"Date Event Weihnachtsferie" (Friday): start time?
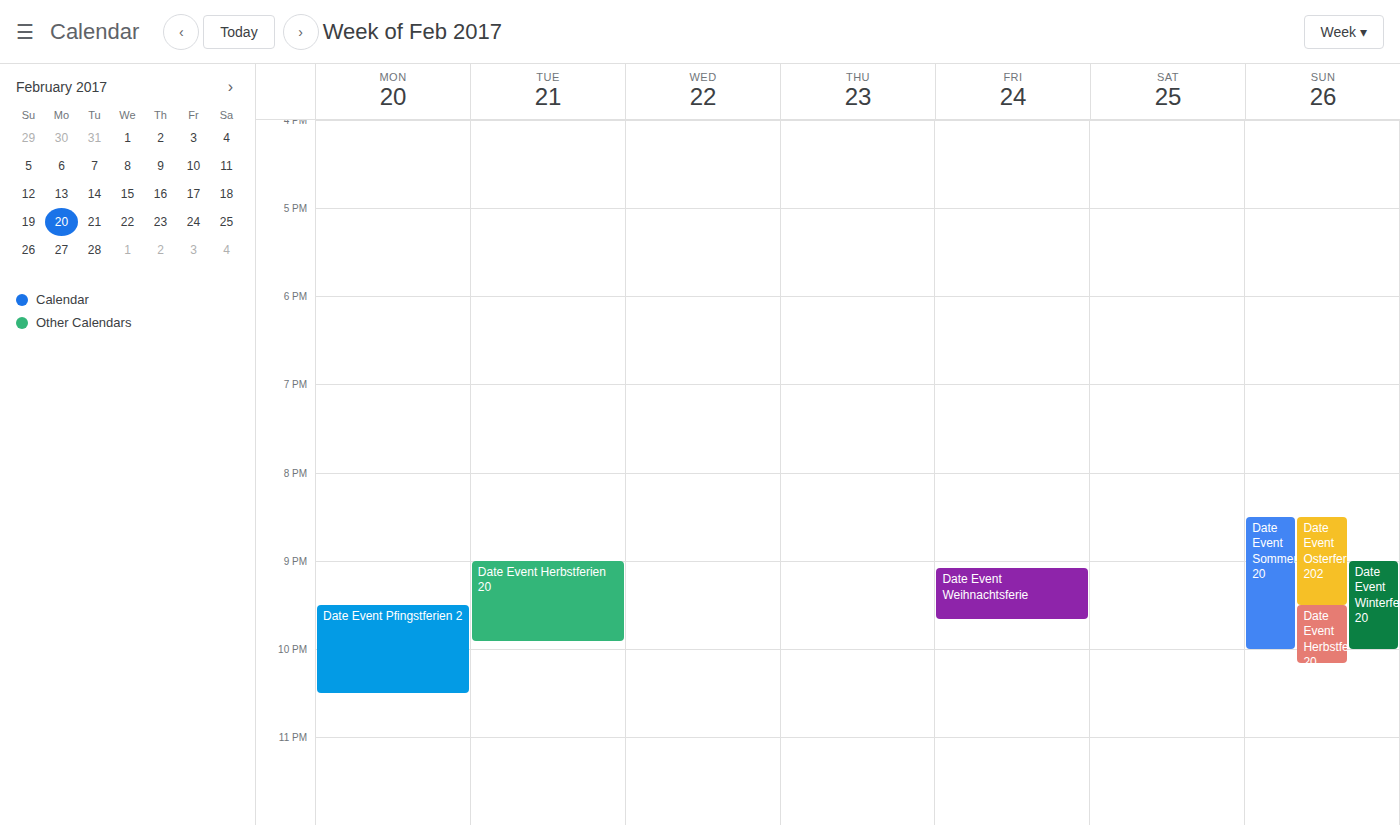
9:05 PM